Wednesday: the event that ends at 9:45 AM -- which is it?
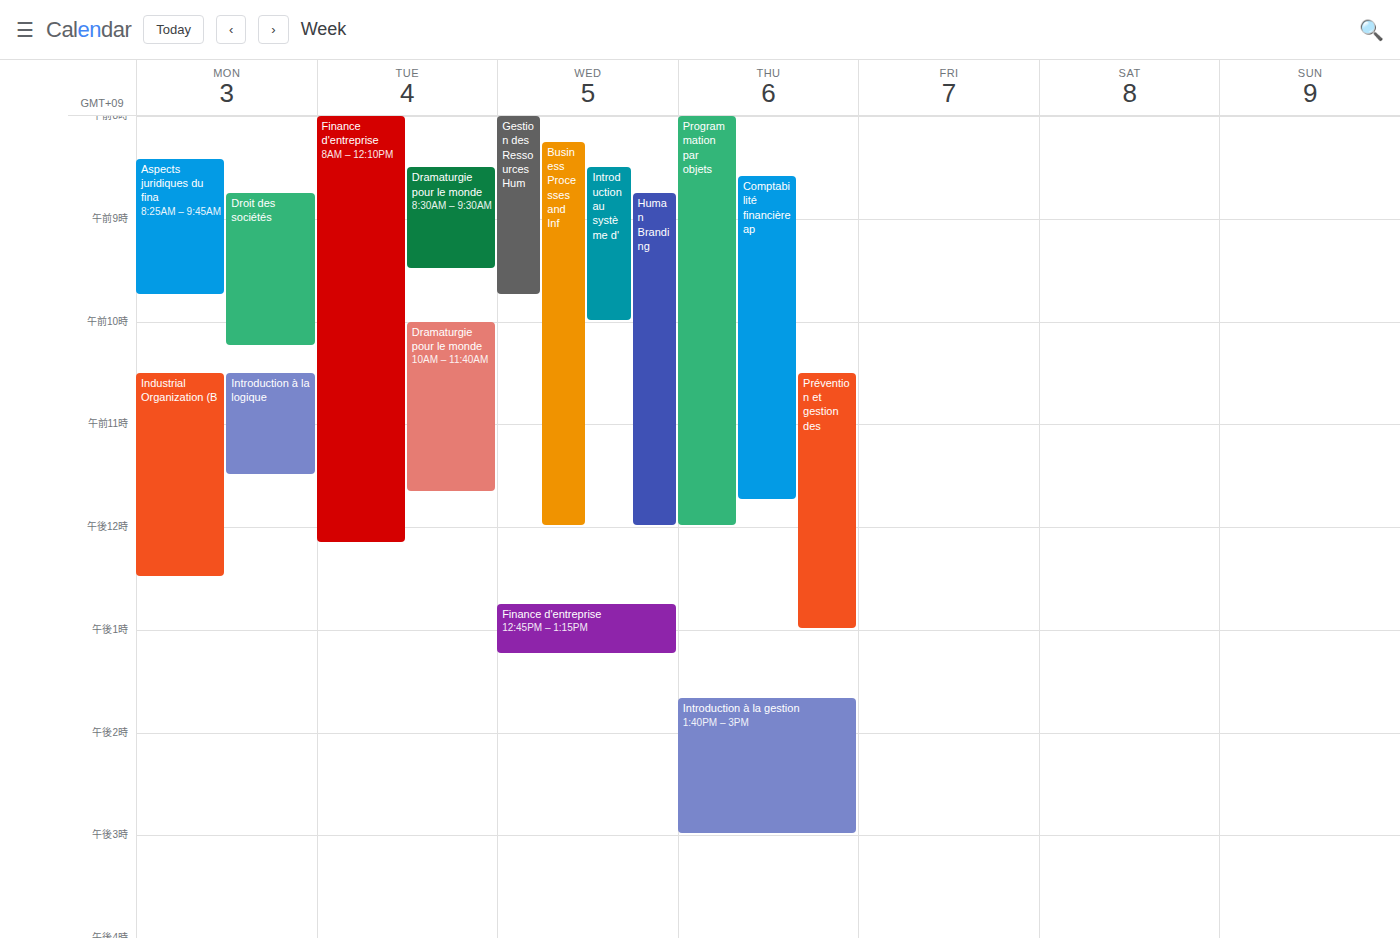
"Gestion des Ressources Hum"